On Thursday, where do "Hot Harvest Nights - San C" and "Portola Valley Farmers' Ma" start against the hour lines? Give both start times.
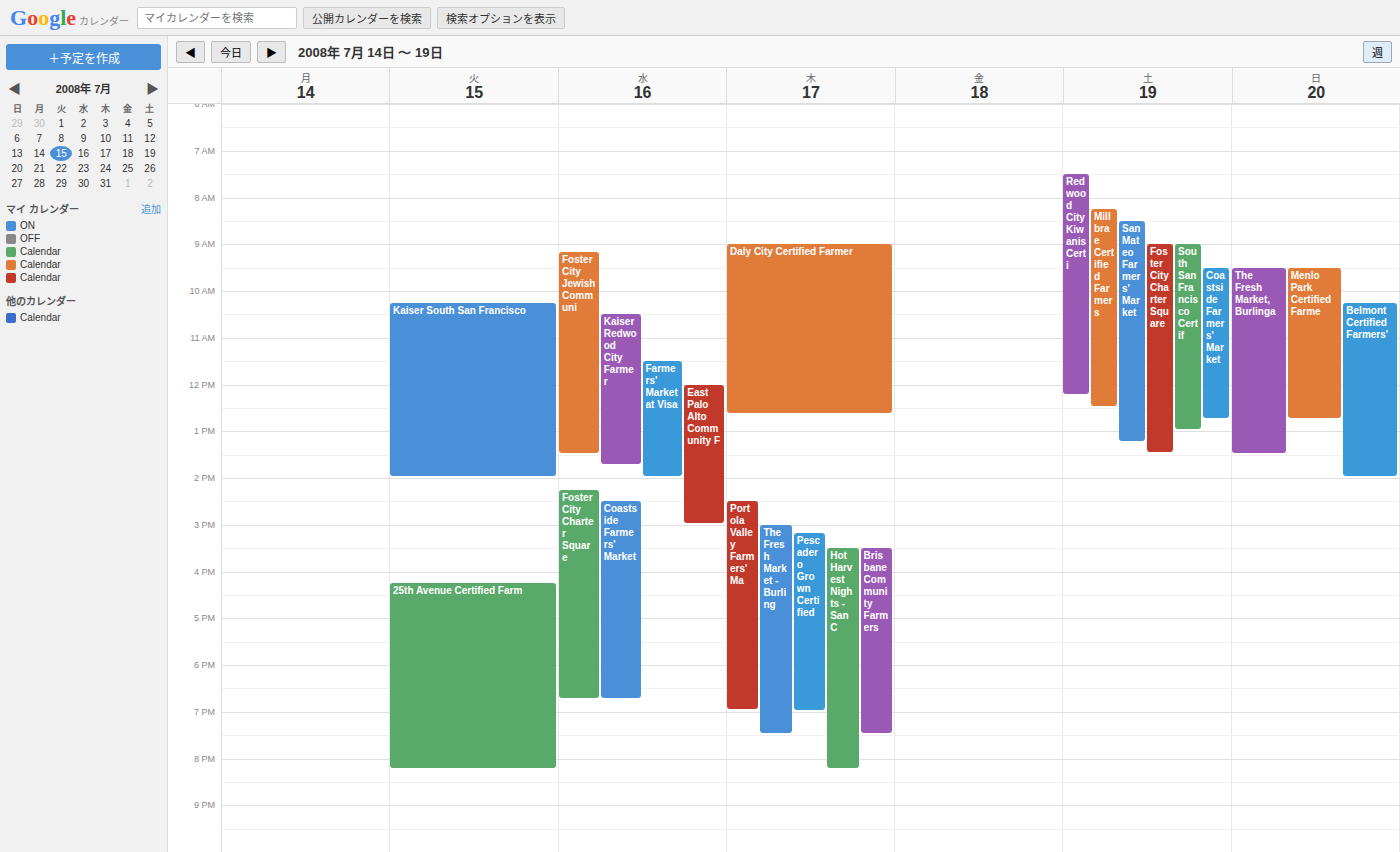
"Hot Harvest Nights - San C": 3:30 PM, halfway between the 3 PM and 4 PM lines. "Portola Valley Farmers' Ma": 2:30 PM, halfway between the 2 PM and 3 PM lines.